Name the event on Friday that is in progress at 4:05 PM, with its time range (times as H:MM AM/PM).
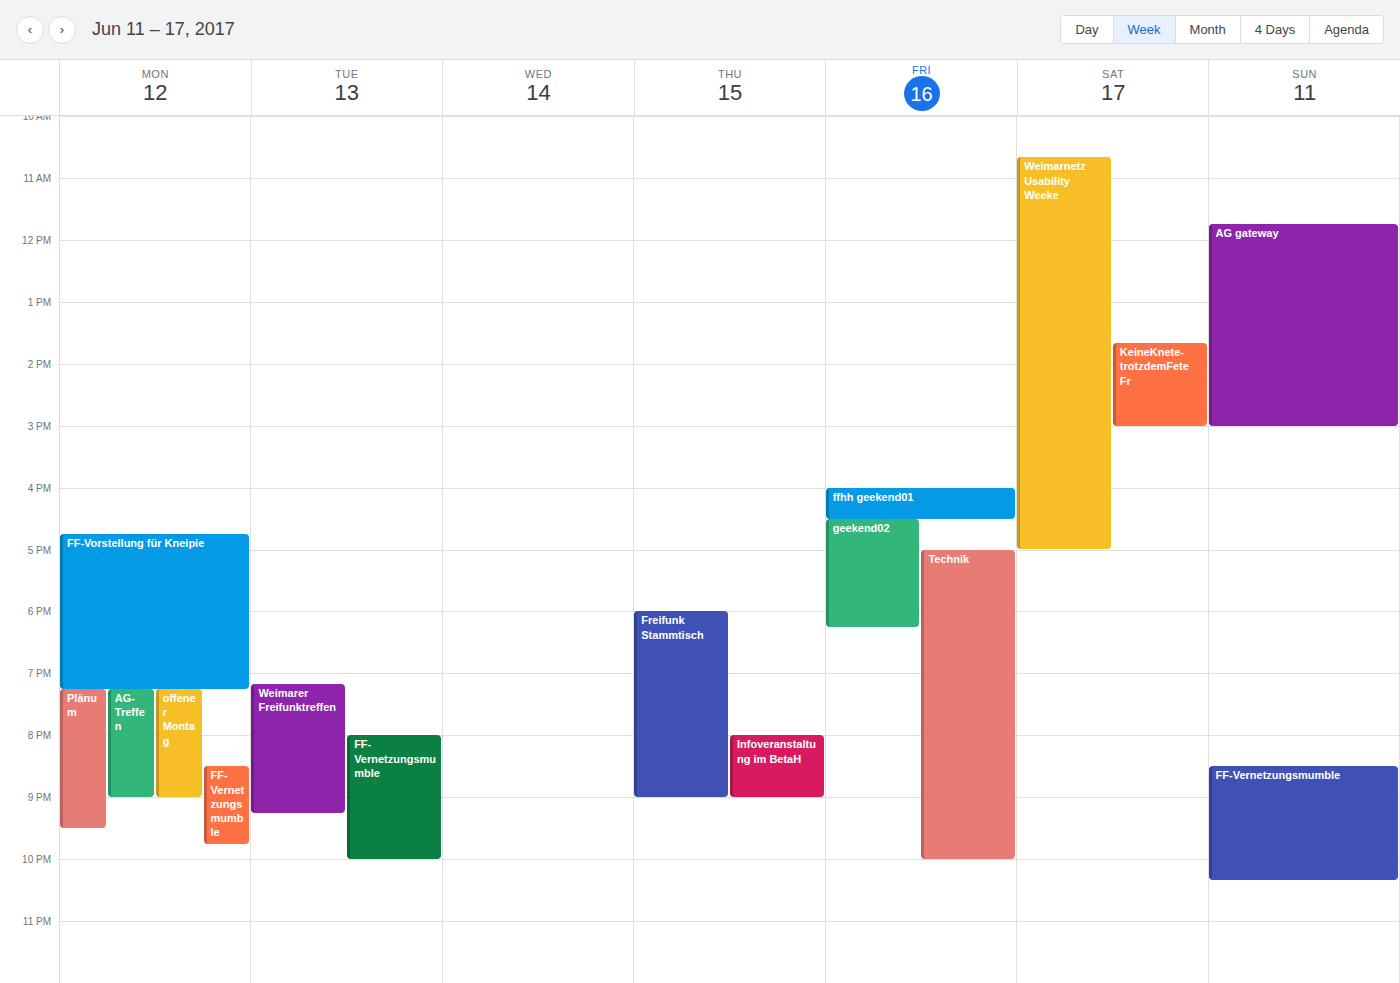
"ffhh geekend01", 4:00 PM to 4:30 PM